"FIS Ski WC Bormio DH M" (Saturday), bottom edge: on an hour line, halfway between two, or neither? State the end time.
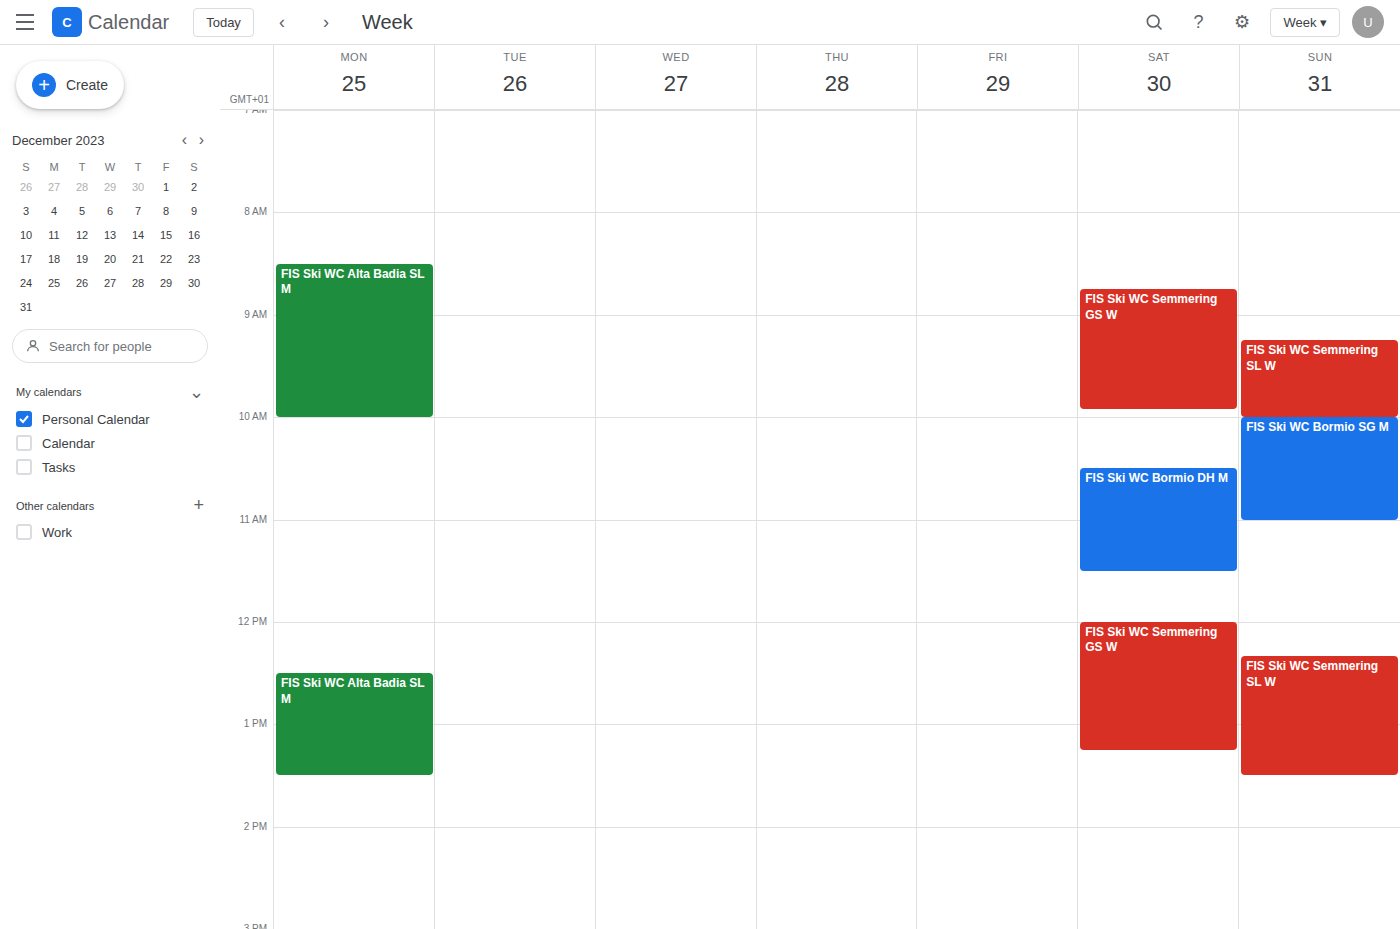
11:30 AM -- halfway between the 11 AM and 12 PM lines.